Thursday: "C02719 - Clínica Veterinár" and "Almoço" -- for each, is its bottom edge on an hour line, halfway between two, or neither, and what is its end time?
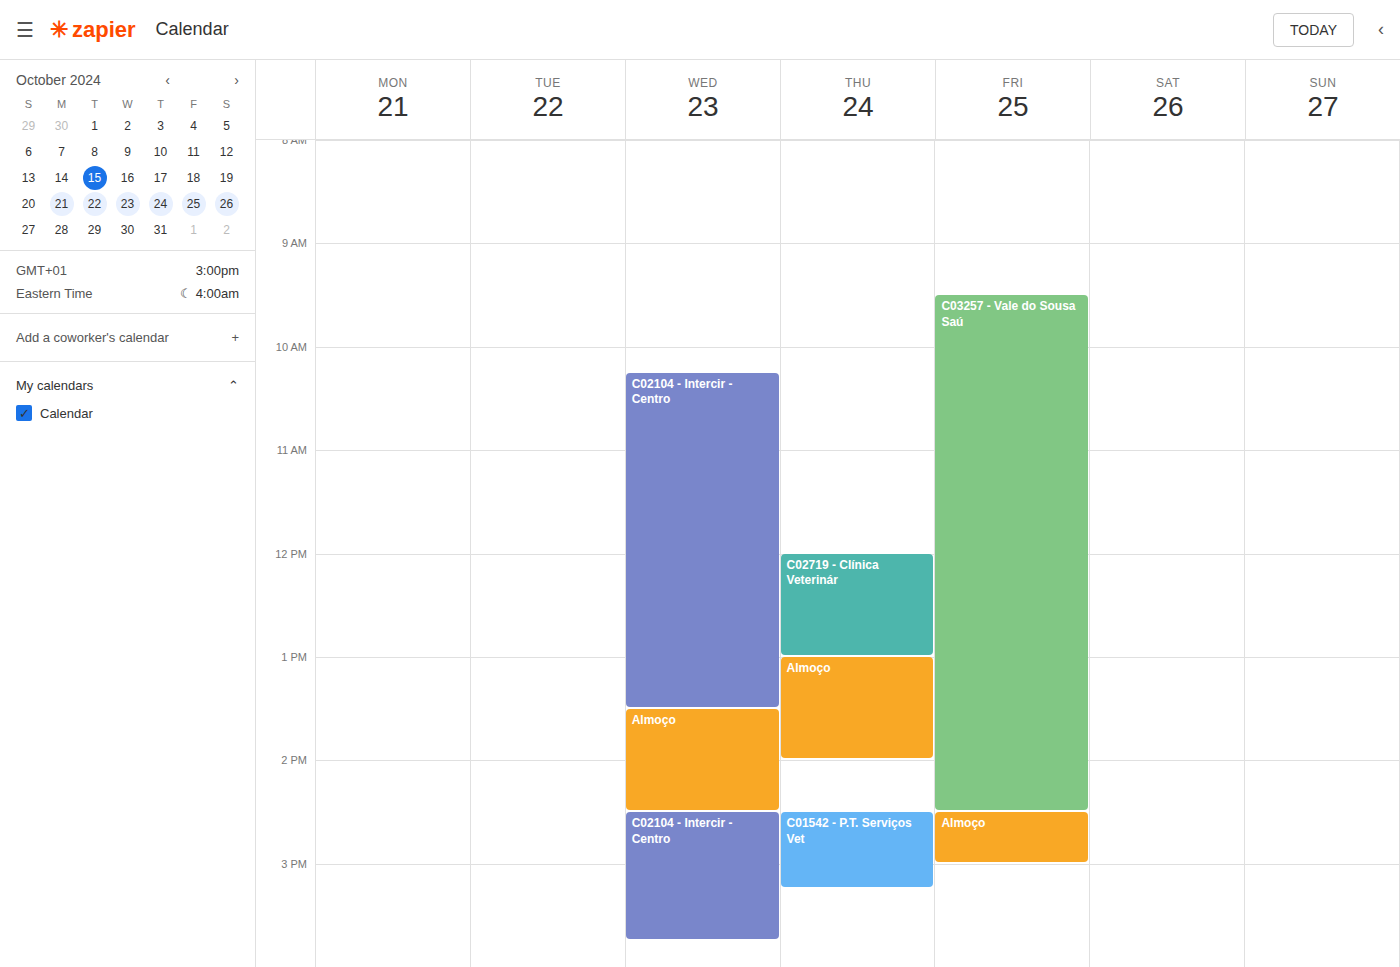
"C02719 - Clínica Veterinár": 13:00, exactly on the 13:00 line. "Almoço": 14:00, exactly on the 14:00 line.